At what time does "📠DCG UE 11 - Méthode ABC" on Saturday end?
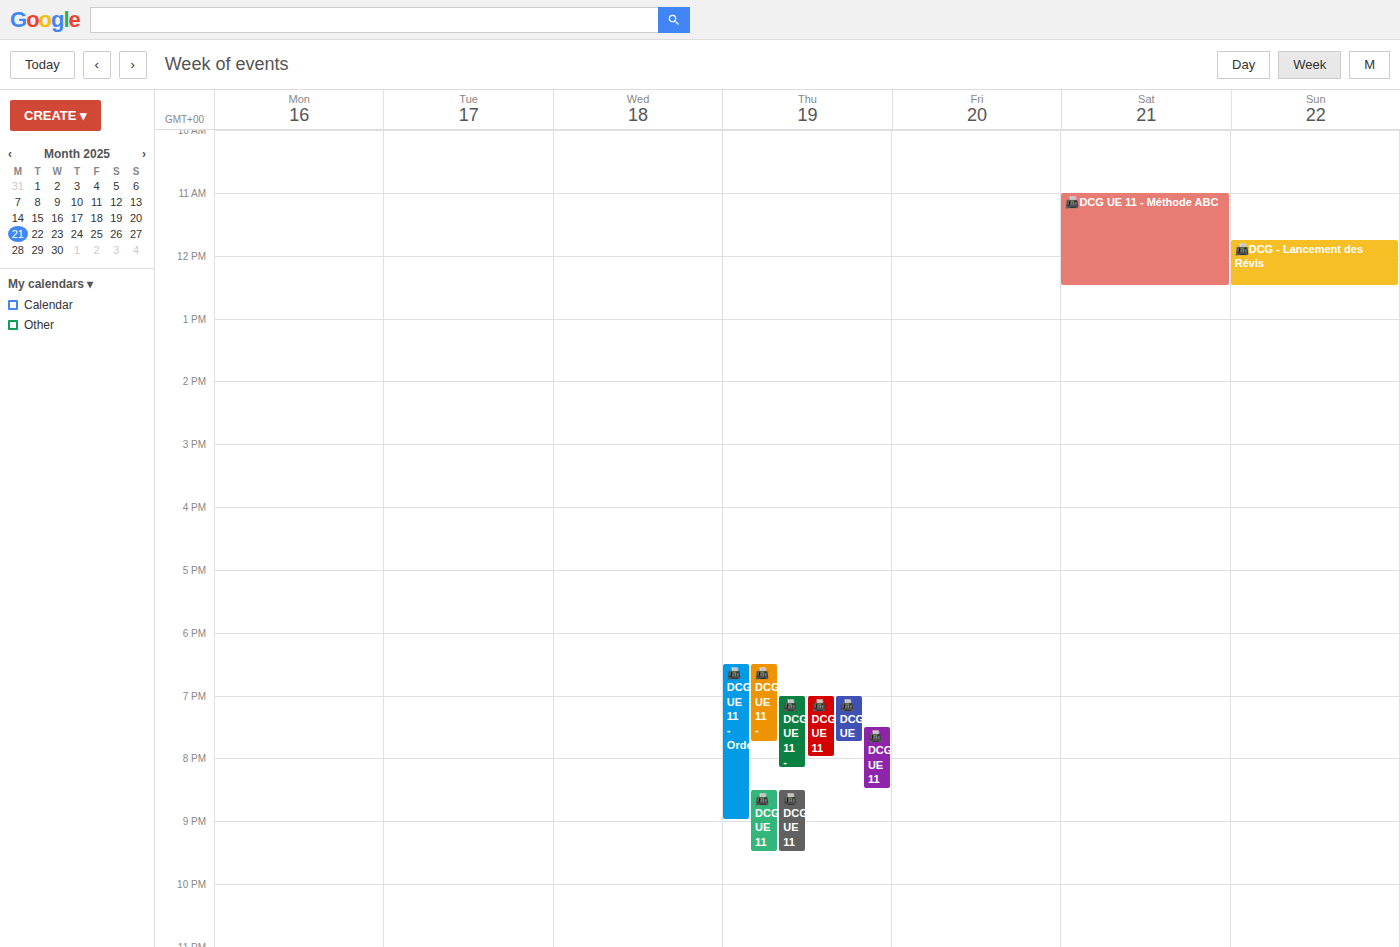
12:30 PM